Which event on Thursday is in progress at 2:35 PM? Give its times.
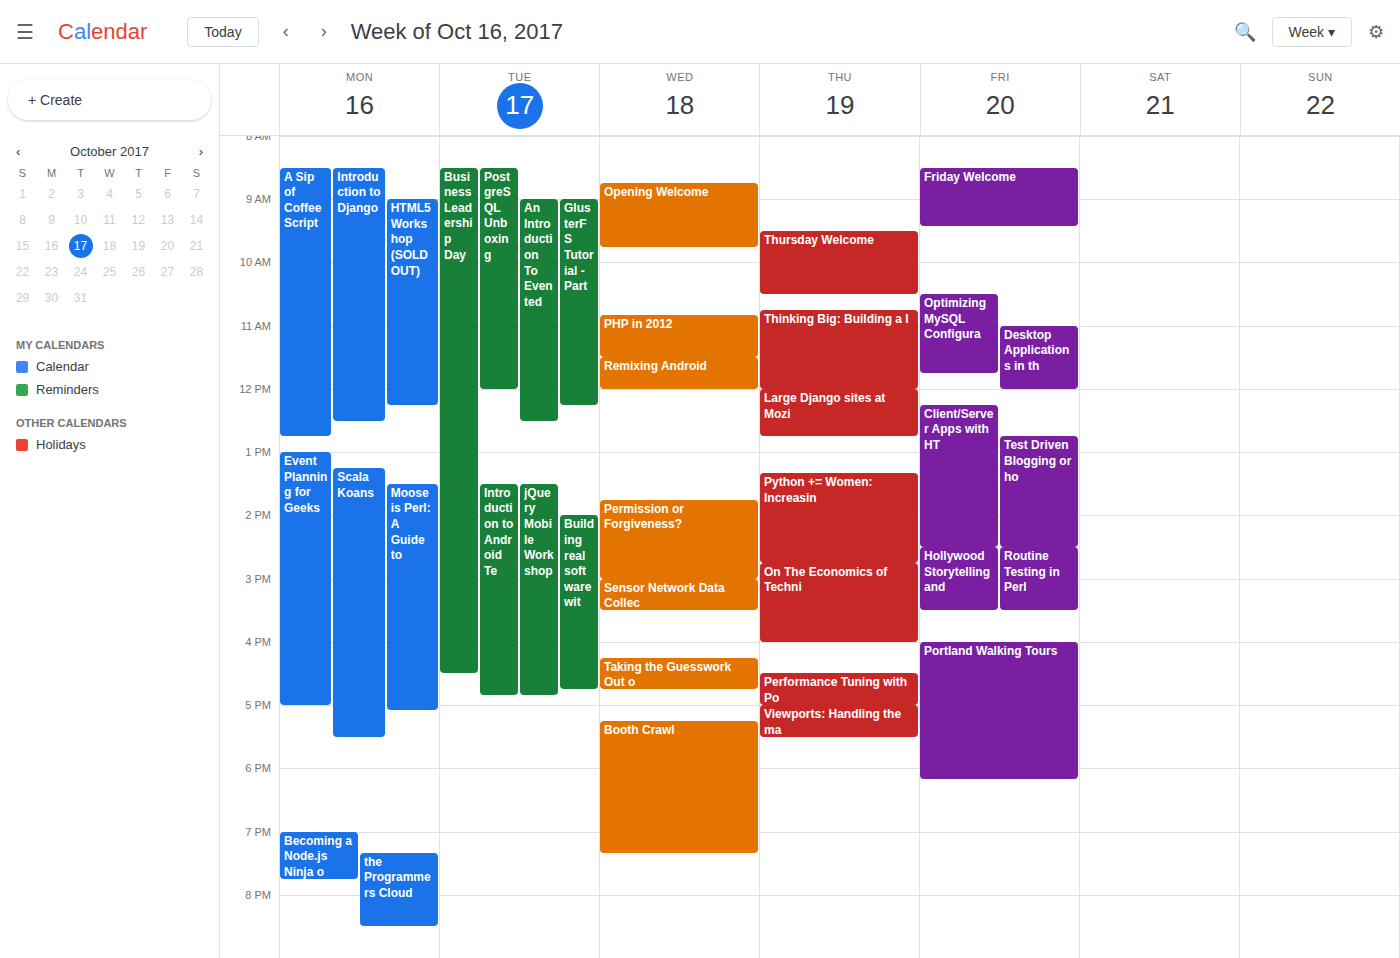
"Python += Women: Increasin", 1:20 PM to 2:45 PM